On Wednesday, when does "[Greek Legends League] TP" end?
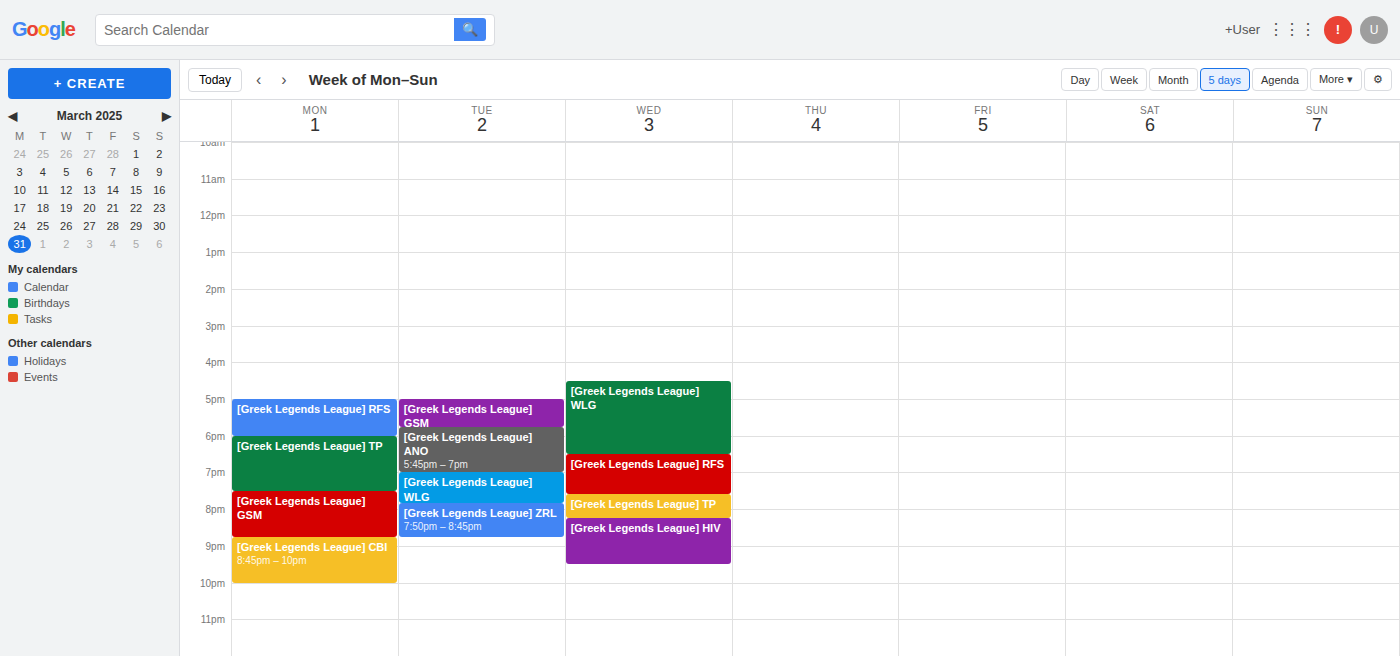
8:15 PM